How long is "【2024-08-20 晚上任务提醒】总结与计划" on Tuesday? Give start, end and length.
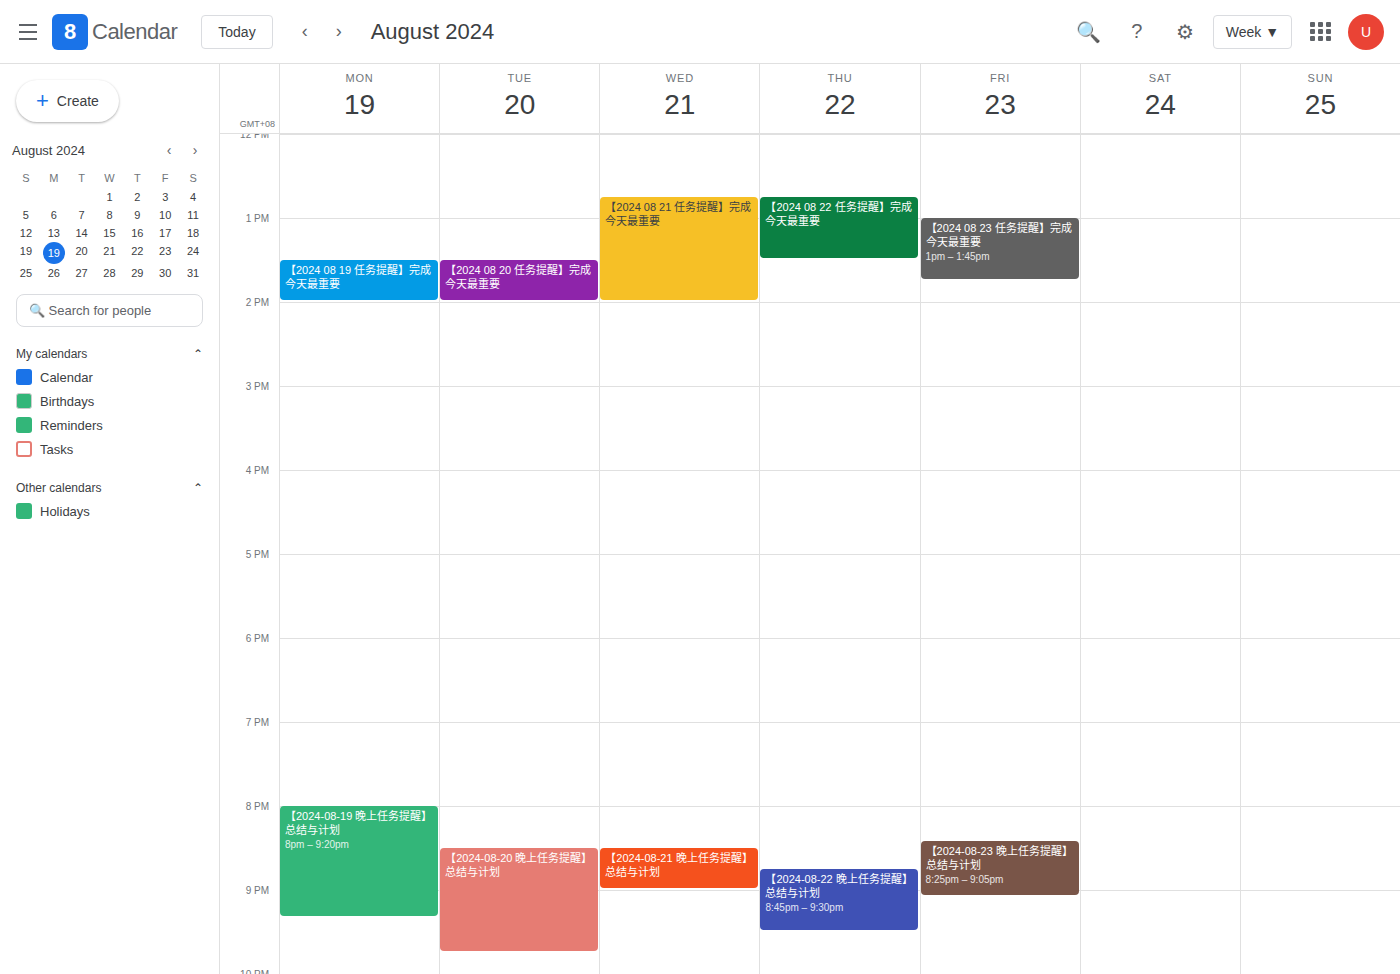
8:30 PM to 9:45 PM, 1 hour 15 minutes